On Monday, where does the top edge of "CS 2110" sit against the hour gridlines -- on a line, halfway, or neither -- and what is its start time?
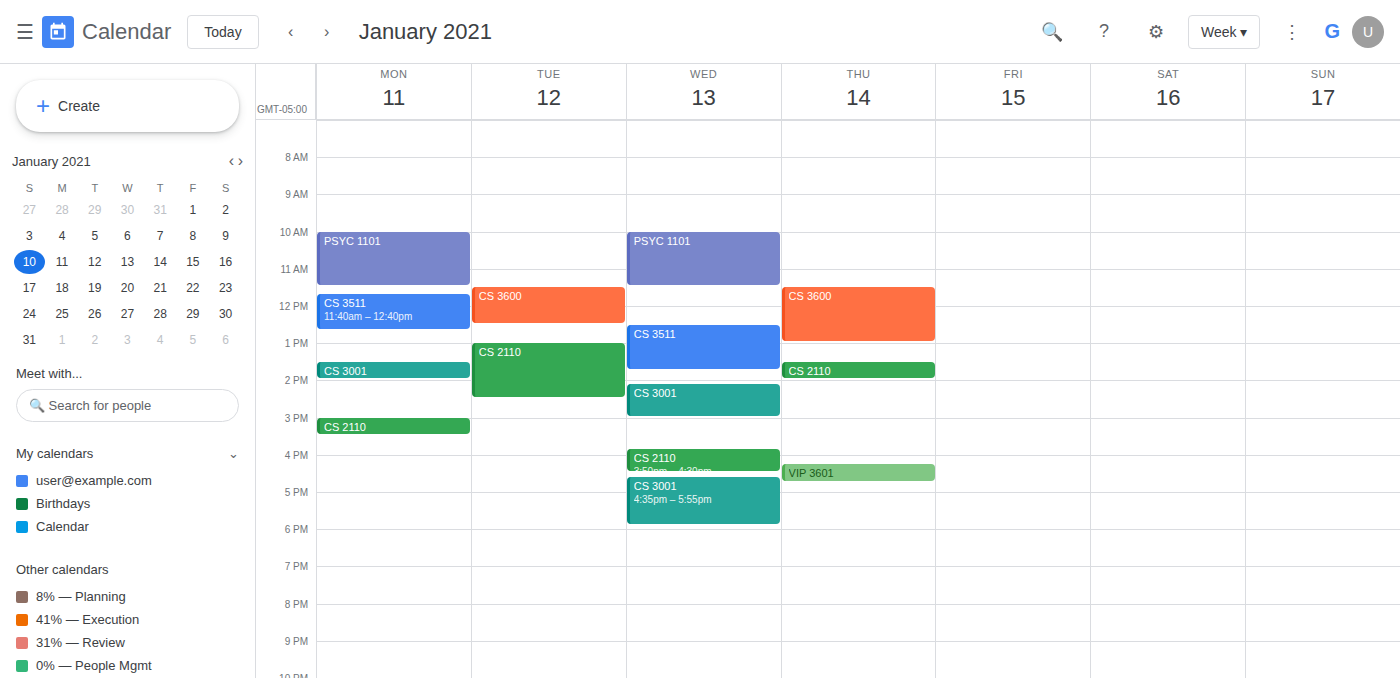
3:00 PM -- exactly on the 3 PM line.